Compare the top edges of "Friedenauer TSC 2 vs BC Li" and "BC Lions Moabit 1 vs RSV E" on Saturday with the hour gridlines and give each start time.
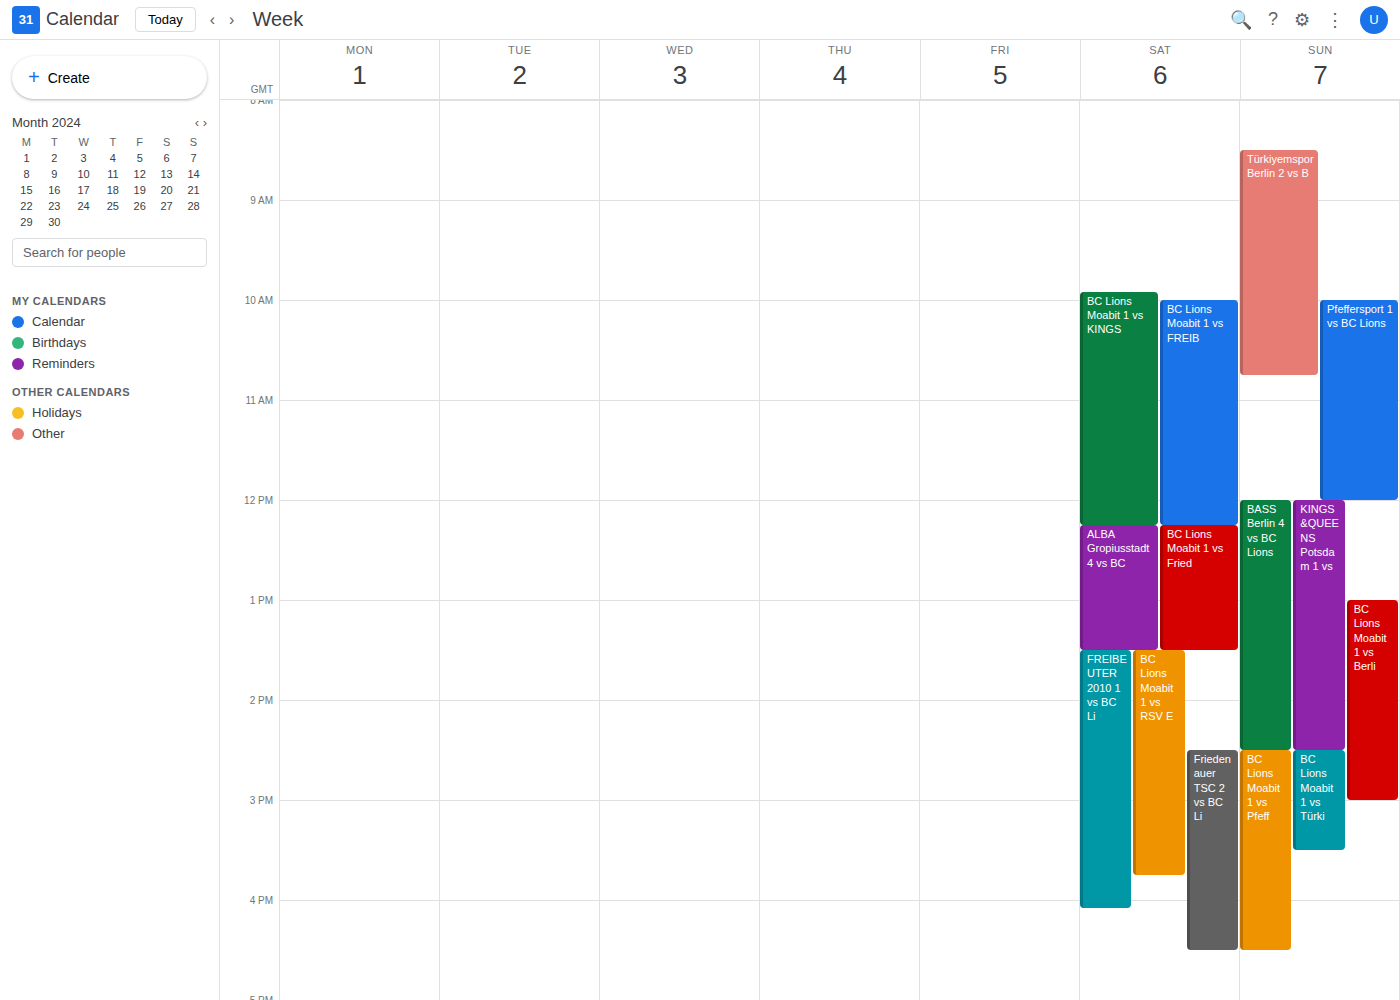
"Friedenauer TSC 2 vs BC Li": 2:30 PM, halfway between the 2 PM and 3 PM lines. "BC Lions Moabit 1 vs RSV E": 1:30 PM, halfway between the 1 PM and 2 PM lines.